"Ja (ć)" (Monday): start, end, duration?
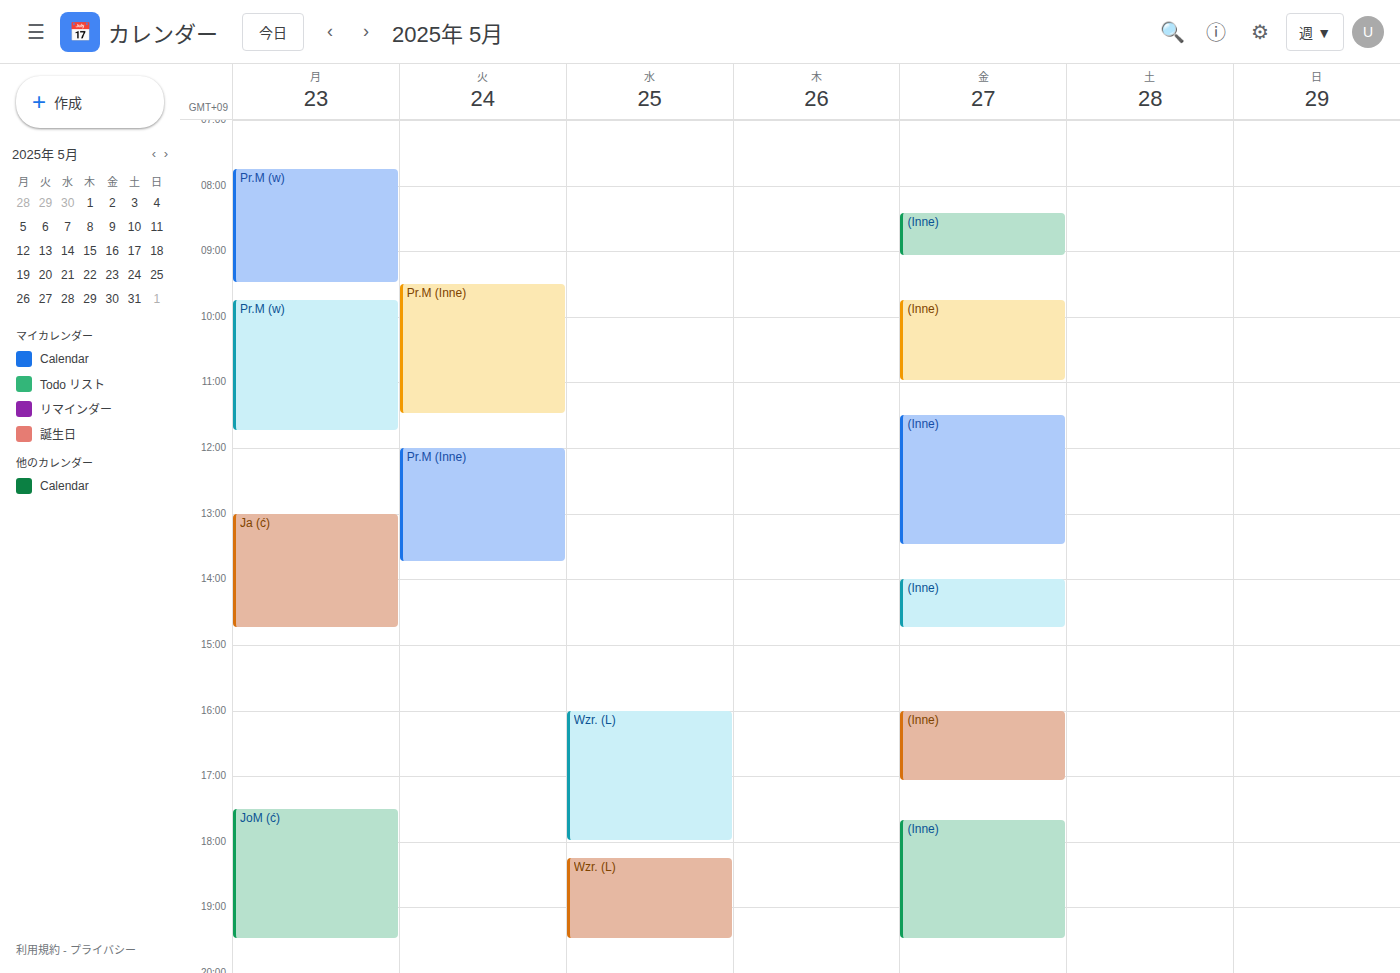
1:00 PM to 2:45 PM, 1 hour 45 minutes